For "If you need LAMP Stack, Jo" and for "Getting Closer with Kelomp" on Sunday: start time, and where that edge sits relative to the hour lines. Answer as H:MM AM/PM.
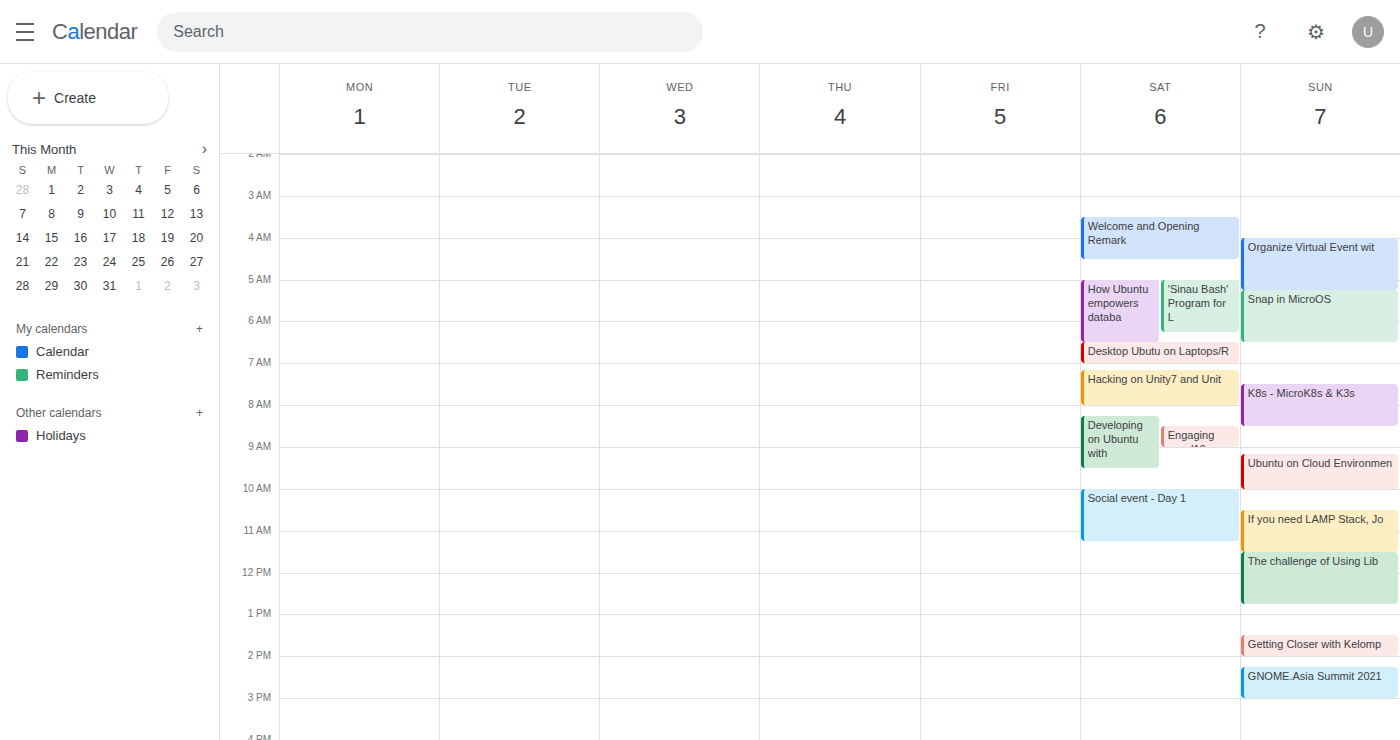
"If you need LAMP Stack, Jo": 10:30 AM, halfway between the 10 AM and 11 AM lines. "Getting Closer with Kelomp": 1:30 PM, halfway between the 1 PM and 2 PM lines.